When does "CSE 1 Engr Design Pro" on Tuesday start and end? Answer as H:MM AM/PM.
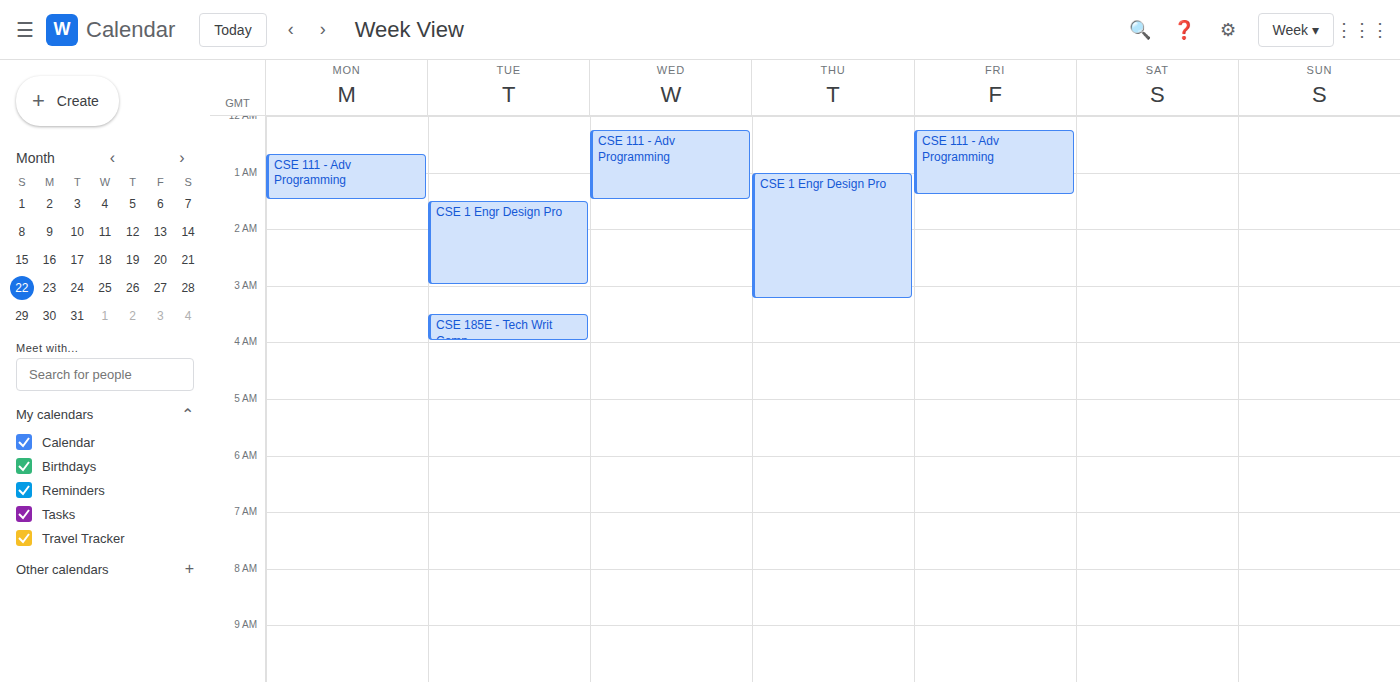
1:30 AM to 3:00 AM